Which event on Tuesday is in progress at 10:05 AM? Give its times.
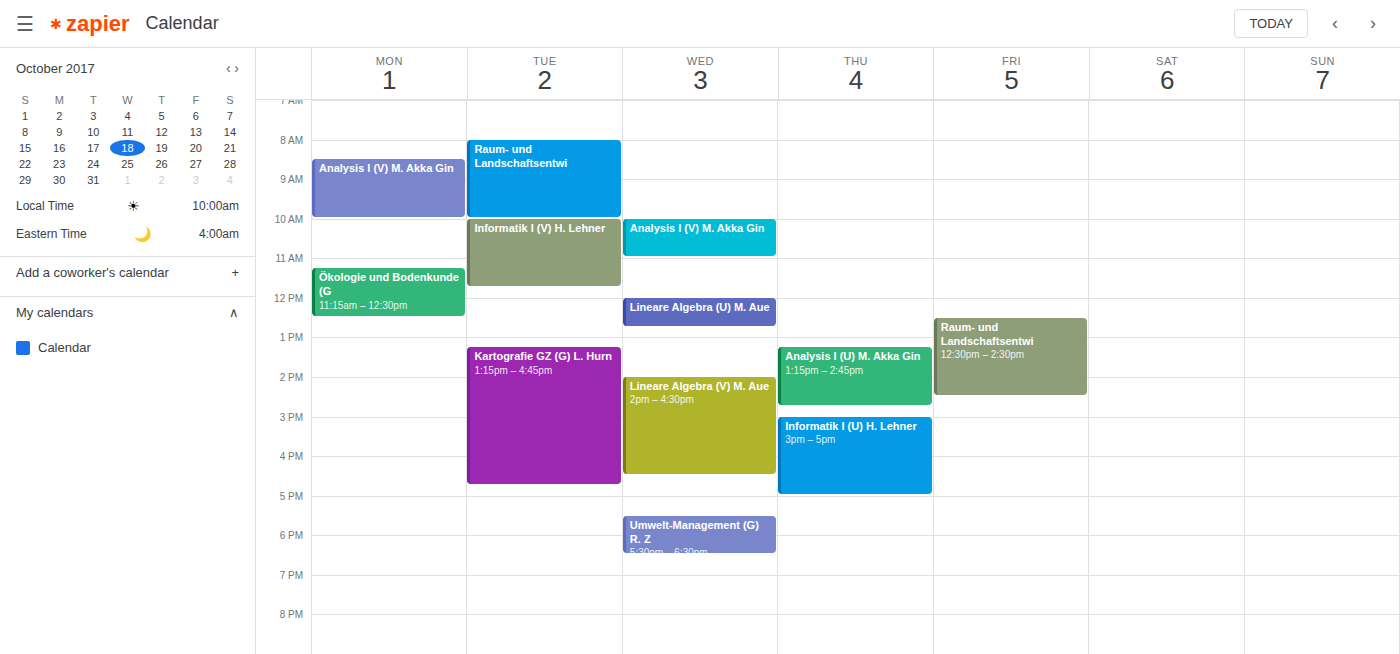
"Informatik I (V) H. Lehner", 10:00 AM to 11:45 AM